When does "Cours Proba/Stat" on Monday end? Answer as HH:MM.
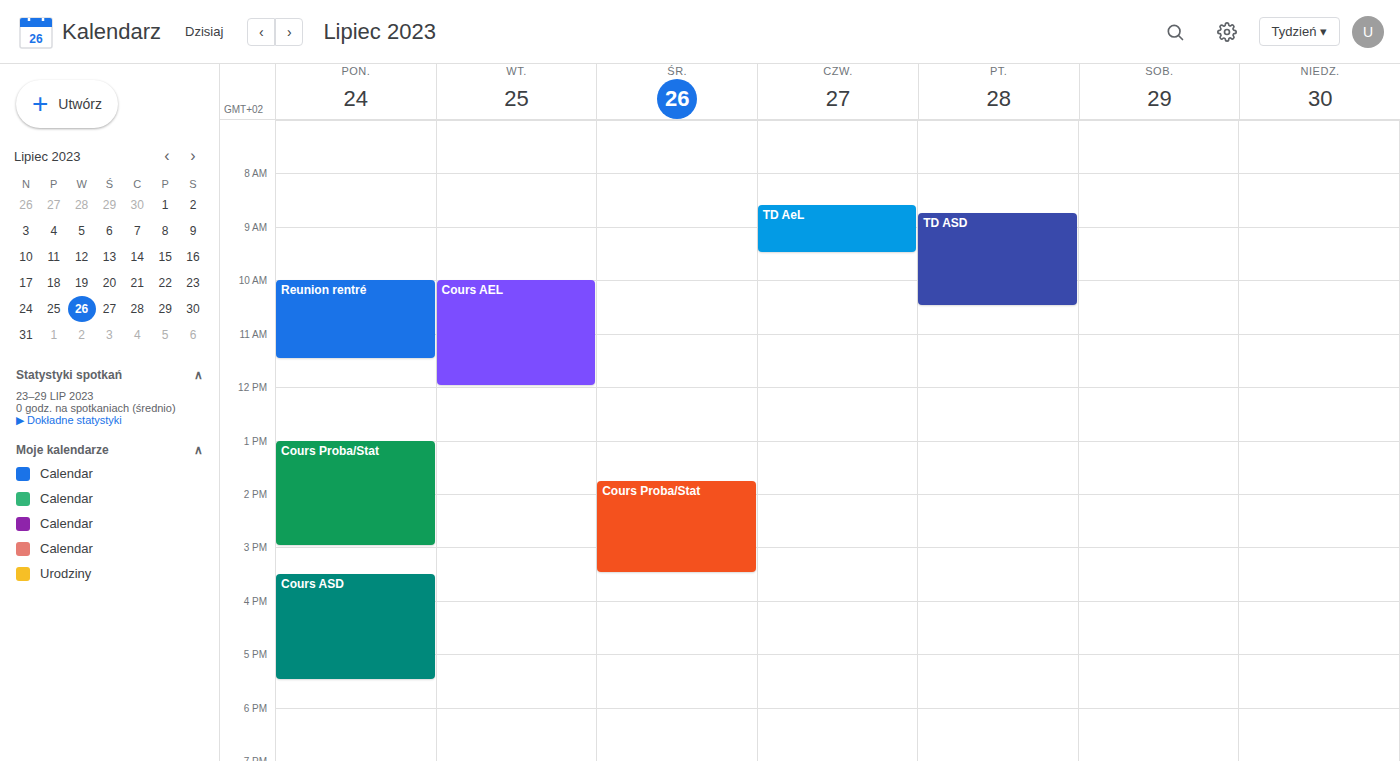
15:00